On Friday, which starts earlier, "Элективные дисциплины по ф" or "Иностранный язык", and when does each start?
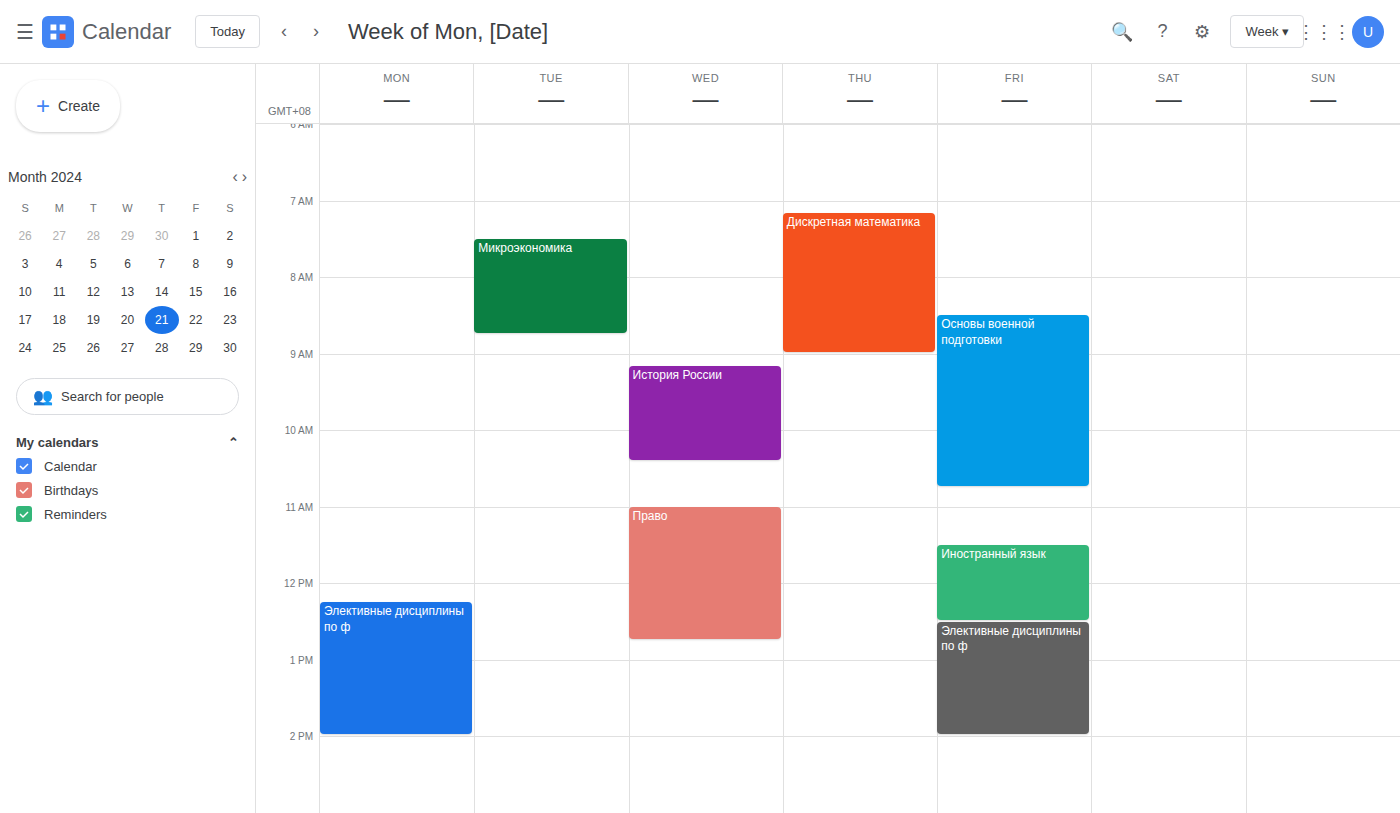
"Иностранный язык" 11:30 AM; "Элективные дисциплины по ф" 12:30 PM.